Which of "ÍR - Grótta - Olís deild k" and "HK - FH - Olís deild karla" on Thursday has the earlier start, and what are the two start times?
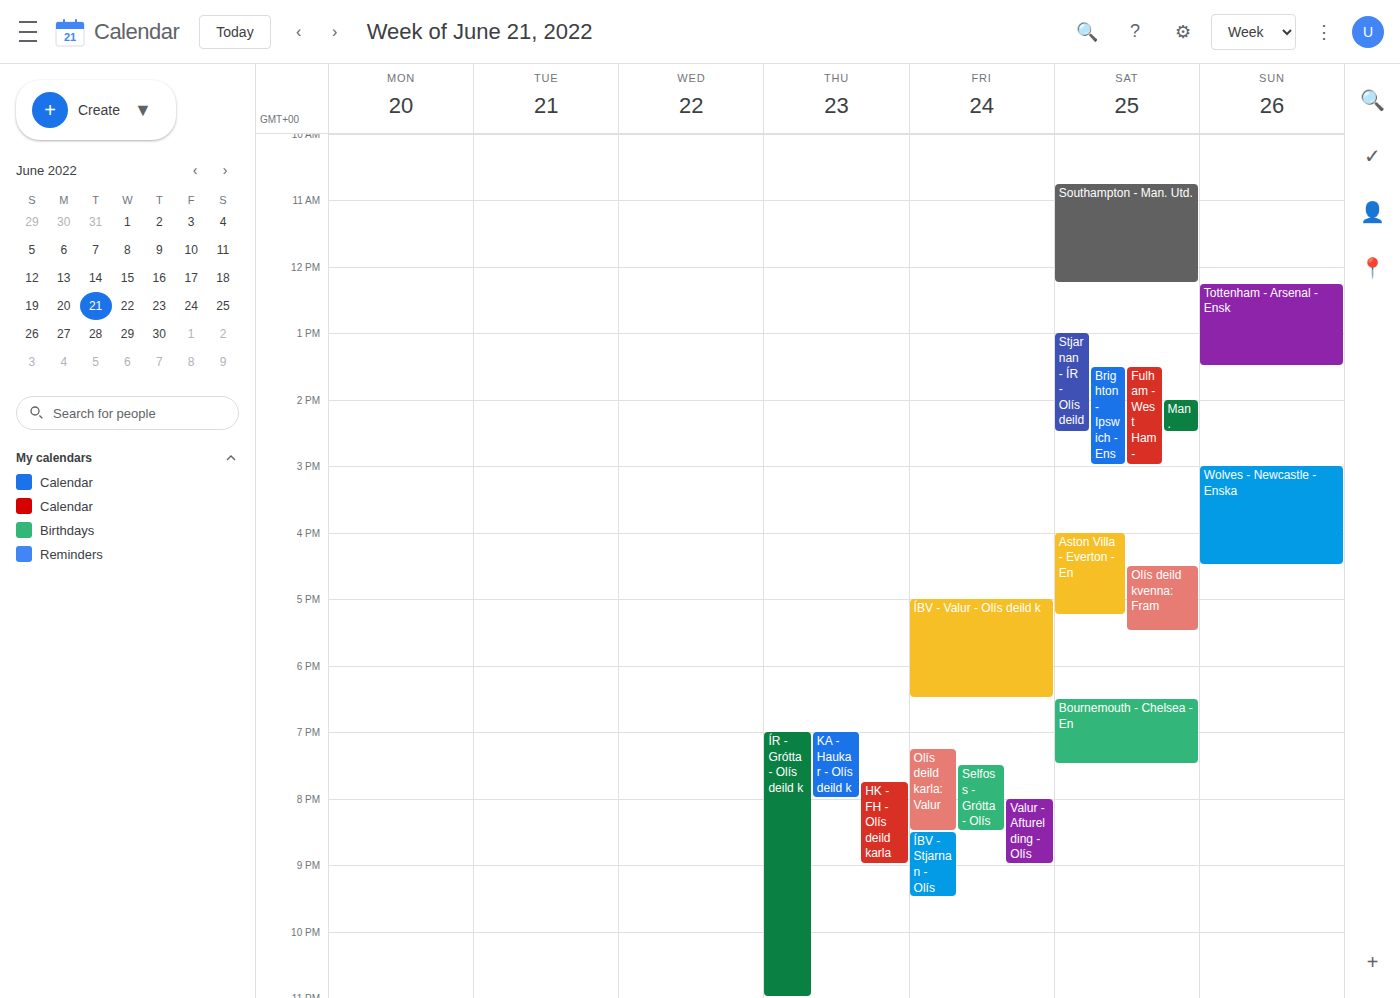
"ÍR - Grótta - Olís deild k" 7:00 PM; "HK - FH - Olís deild karla" 7:45 PM.